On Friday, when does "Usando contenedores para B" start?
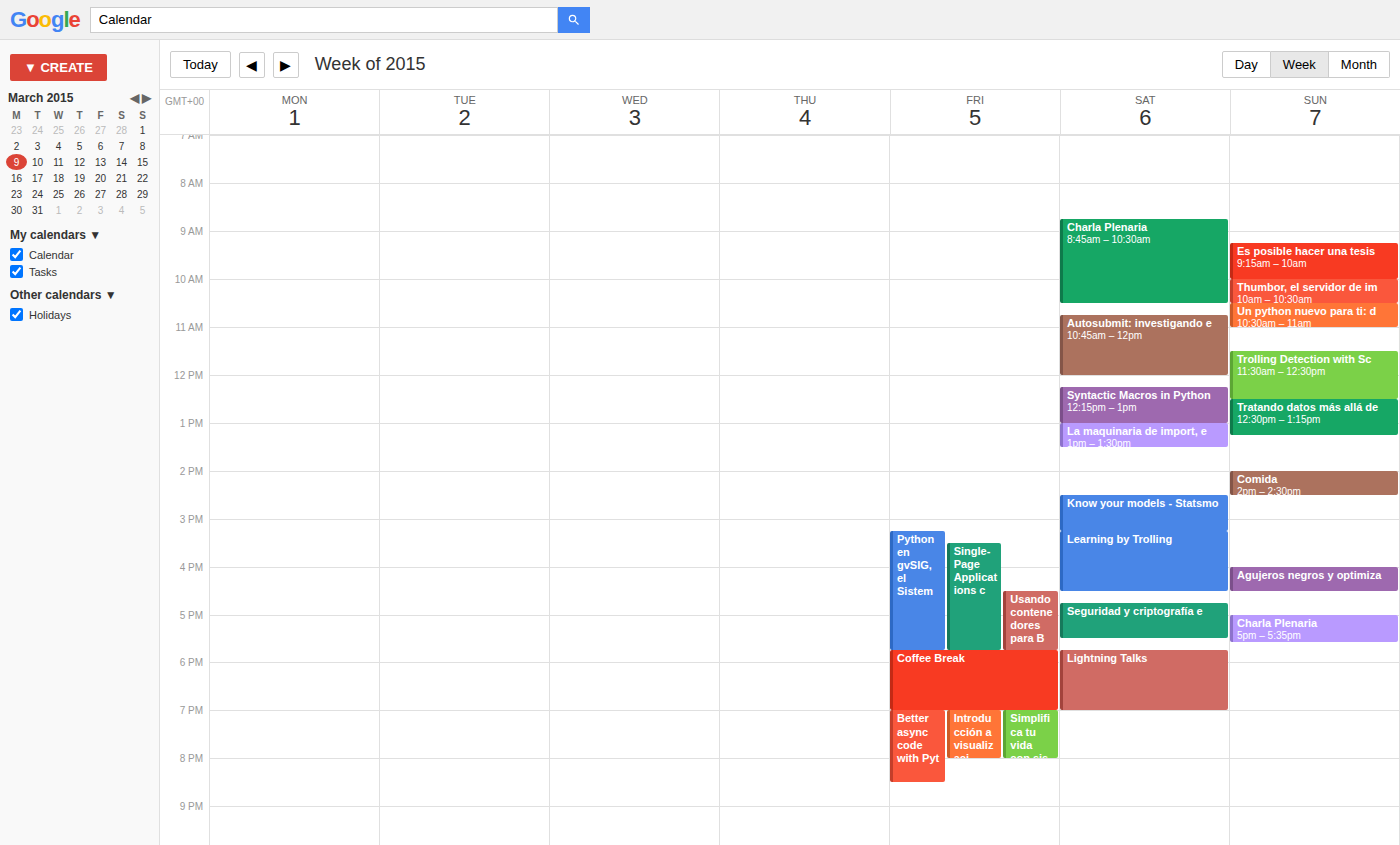
4:30 PM